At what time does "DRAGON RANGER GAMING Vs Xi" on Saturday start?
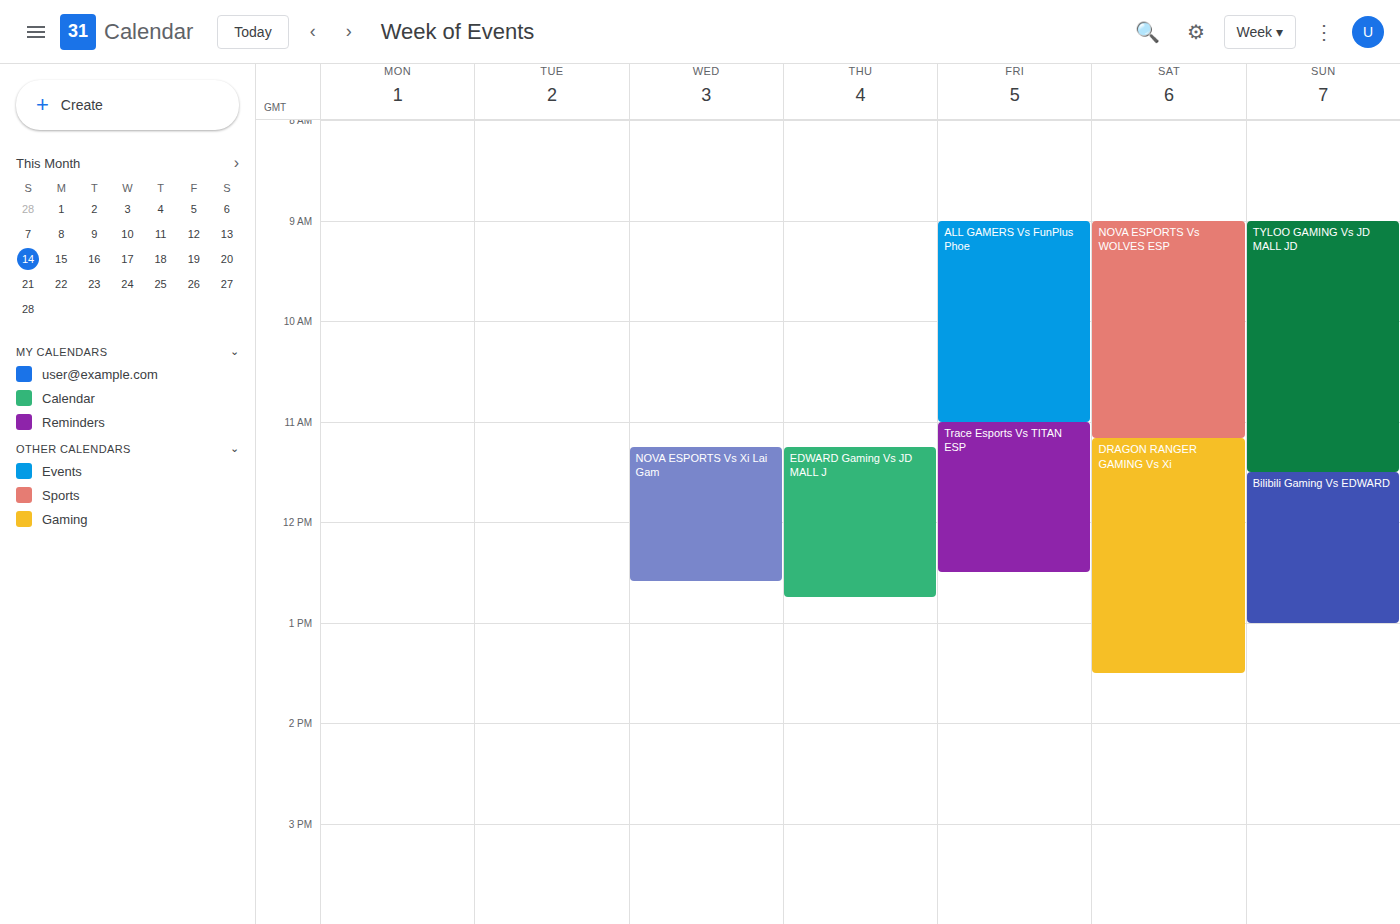
11:10 AM